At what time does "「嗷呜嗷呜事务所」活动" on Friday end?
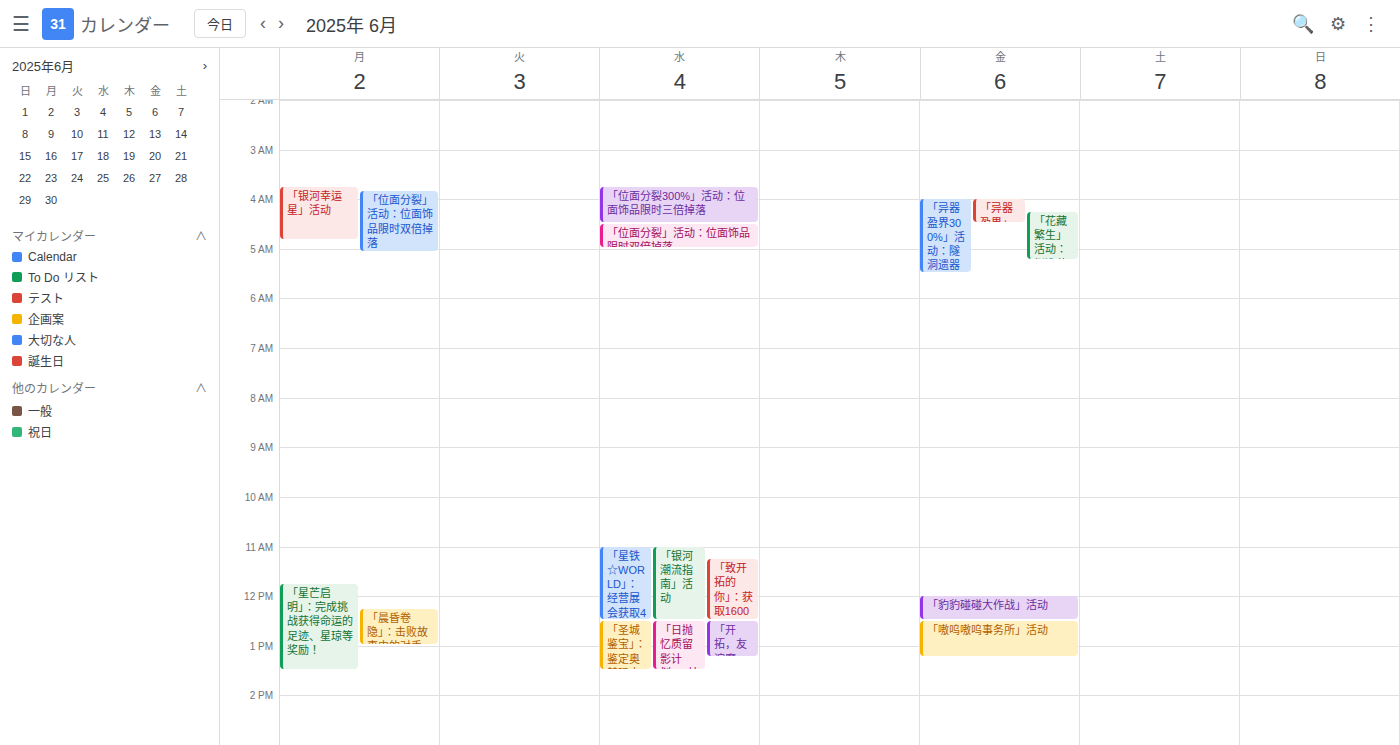
1:15 PM